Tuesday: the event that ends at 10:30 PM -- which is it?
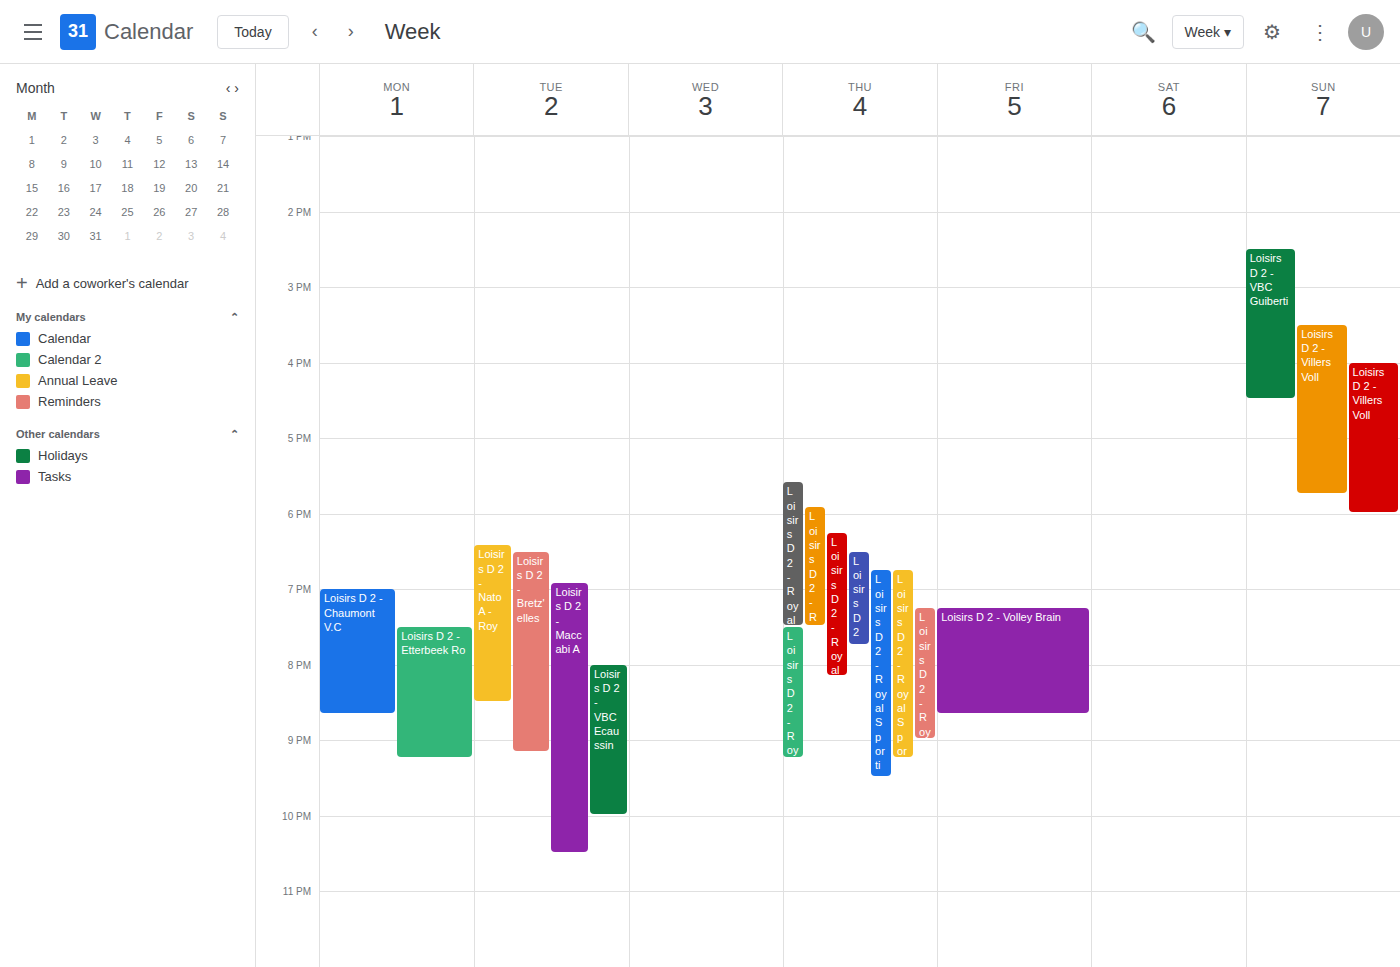
"Loisirs D 2 - Maccabi A"